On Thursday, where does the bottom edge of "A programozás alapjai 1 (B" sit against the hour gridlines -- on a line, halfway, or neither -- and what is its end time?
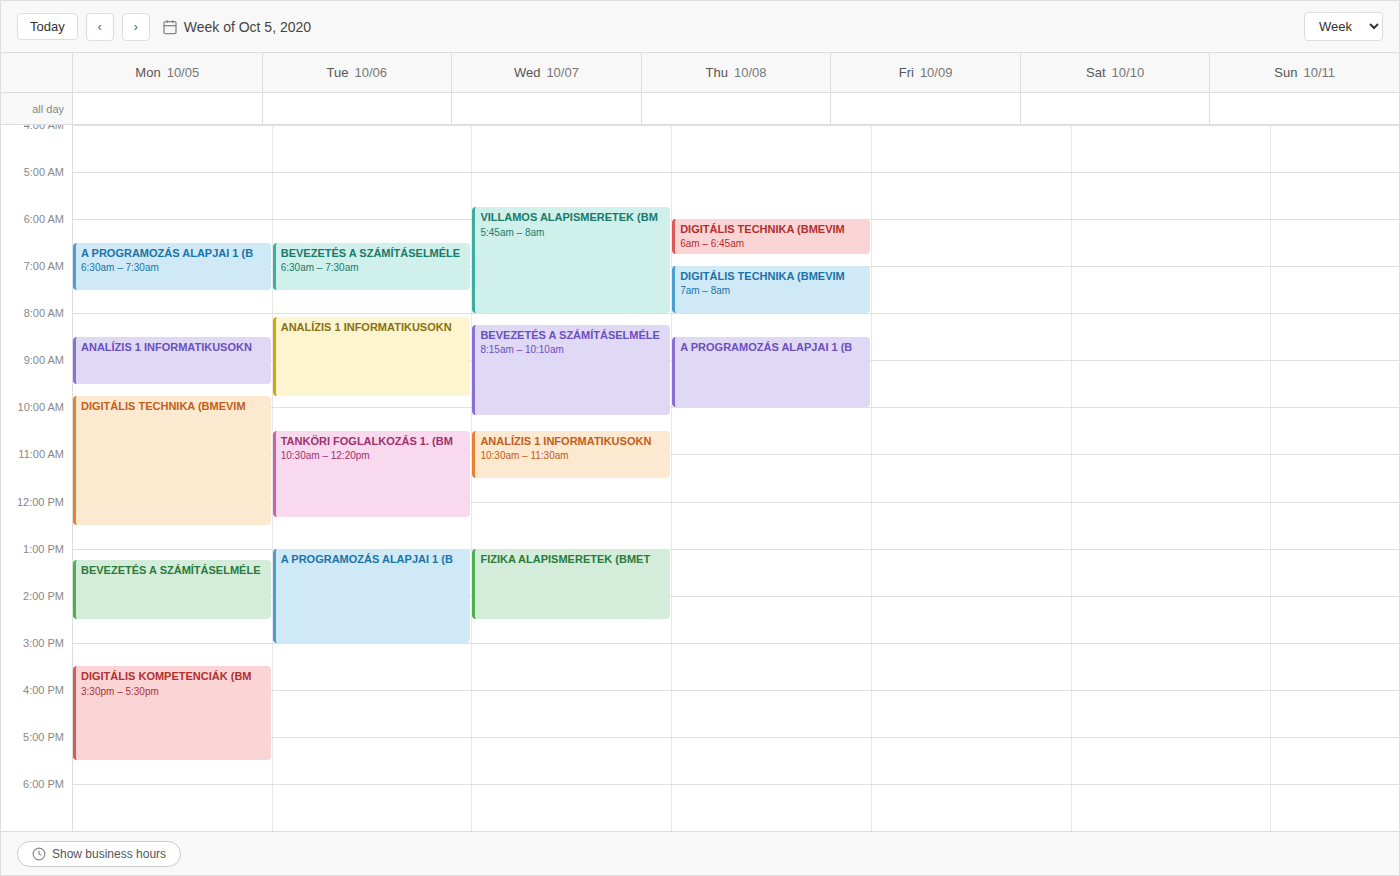
10:00 AM -- exactly on the 10 AM line.